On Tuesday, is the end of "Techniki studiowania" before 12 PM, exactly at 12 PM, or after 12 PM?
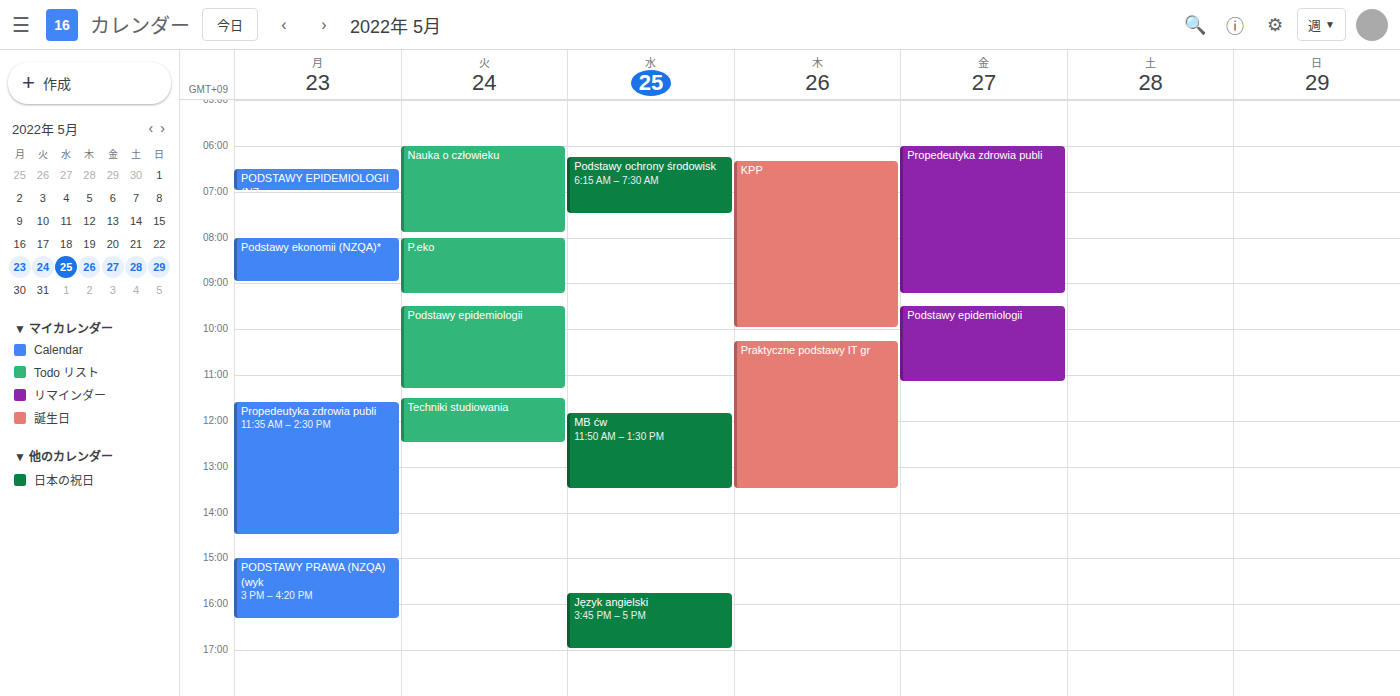
12:30 PM -- after 12 PM, 30 minutes below the 12 PM line.